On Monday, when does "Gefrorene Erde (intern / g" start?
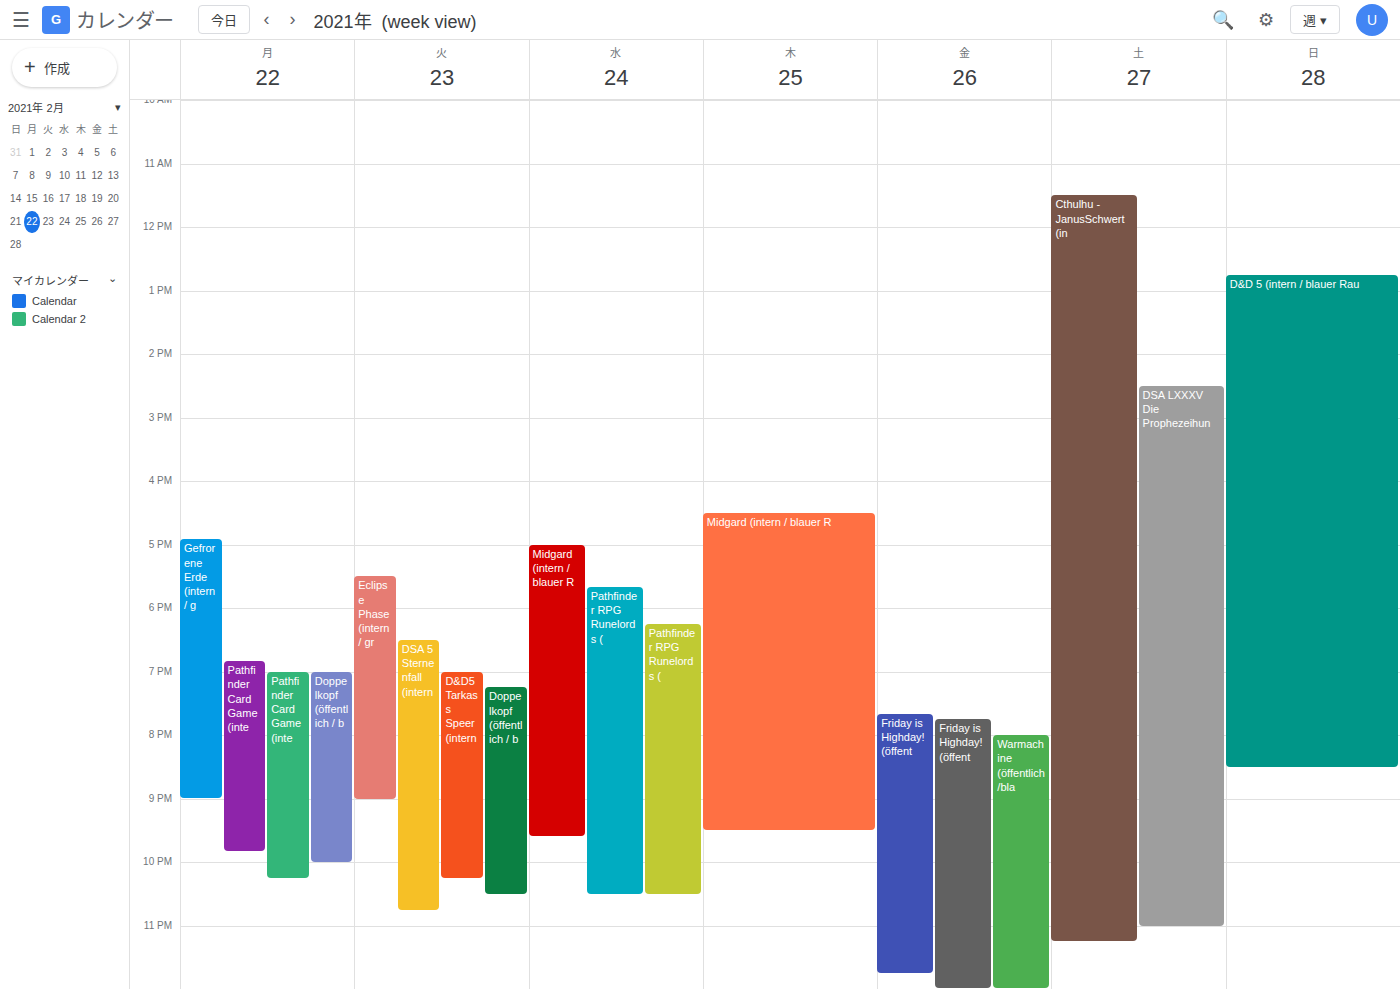
4:55 PM